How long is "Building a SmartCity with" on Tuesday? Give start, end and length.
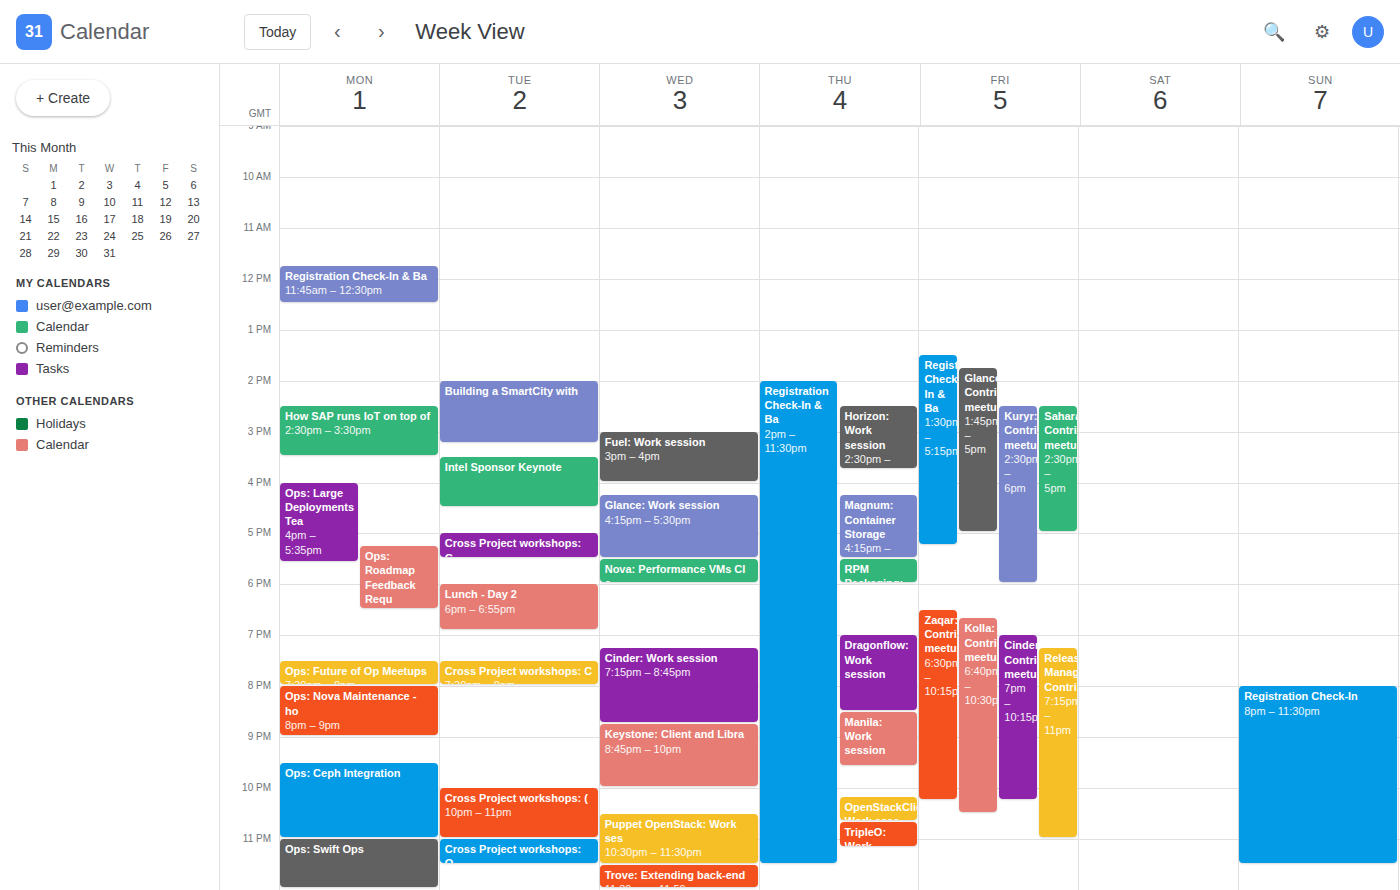
2:00 PM to 3:15 PM, 1 hour 15 minutes